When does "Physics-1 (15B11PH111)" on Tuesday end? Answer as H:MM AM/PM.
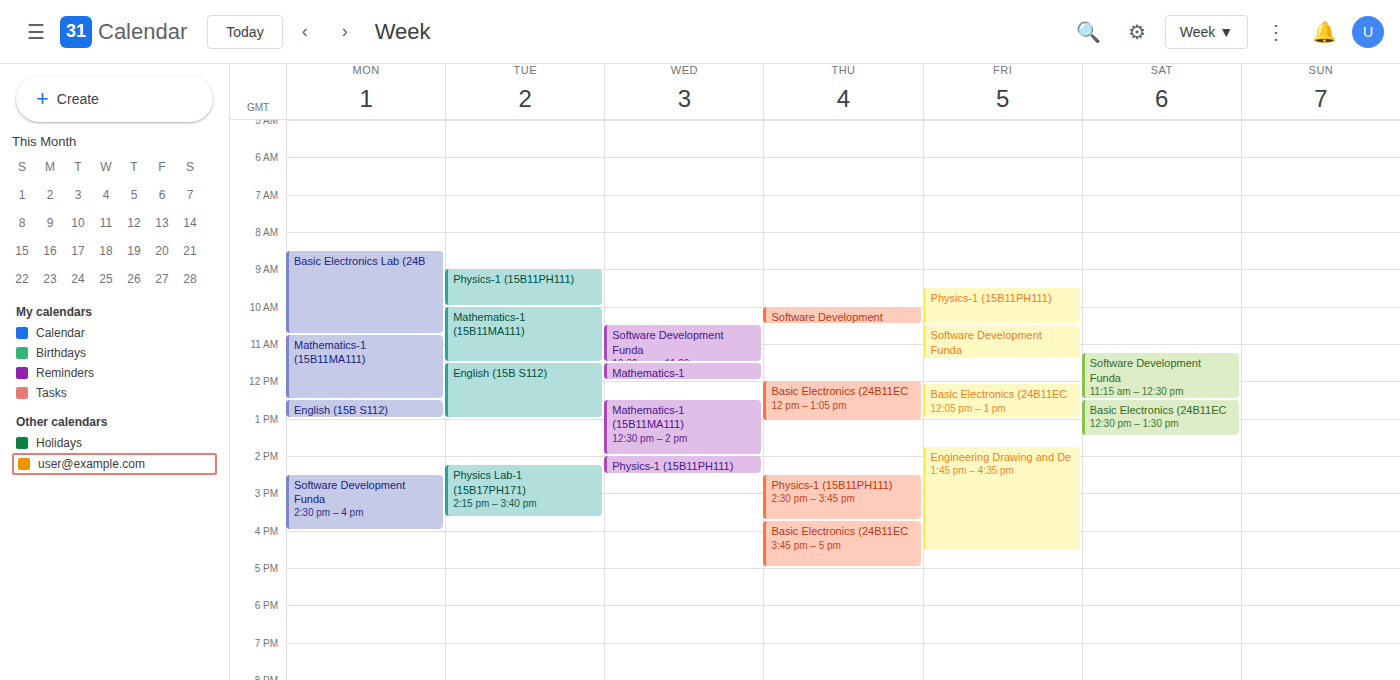
10:00 AM